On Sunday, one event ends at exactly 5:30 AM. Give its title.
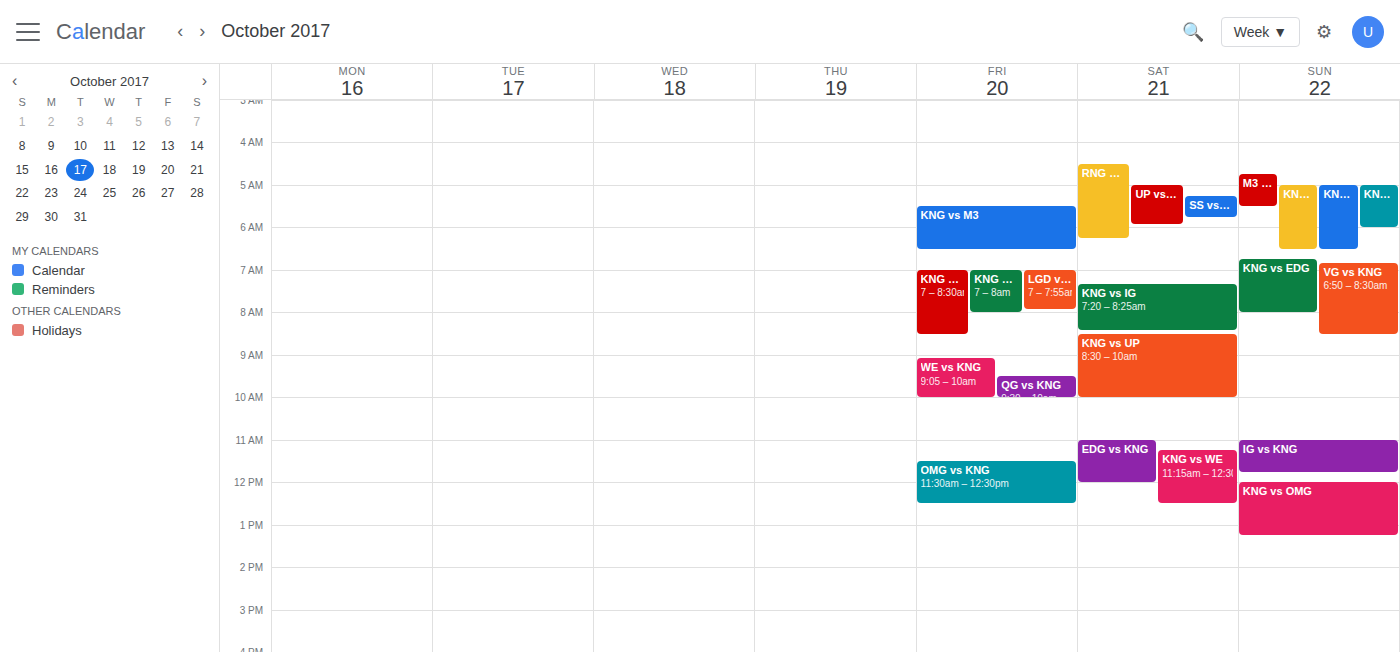
"M3 vs KNG"